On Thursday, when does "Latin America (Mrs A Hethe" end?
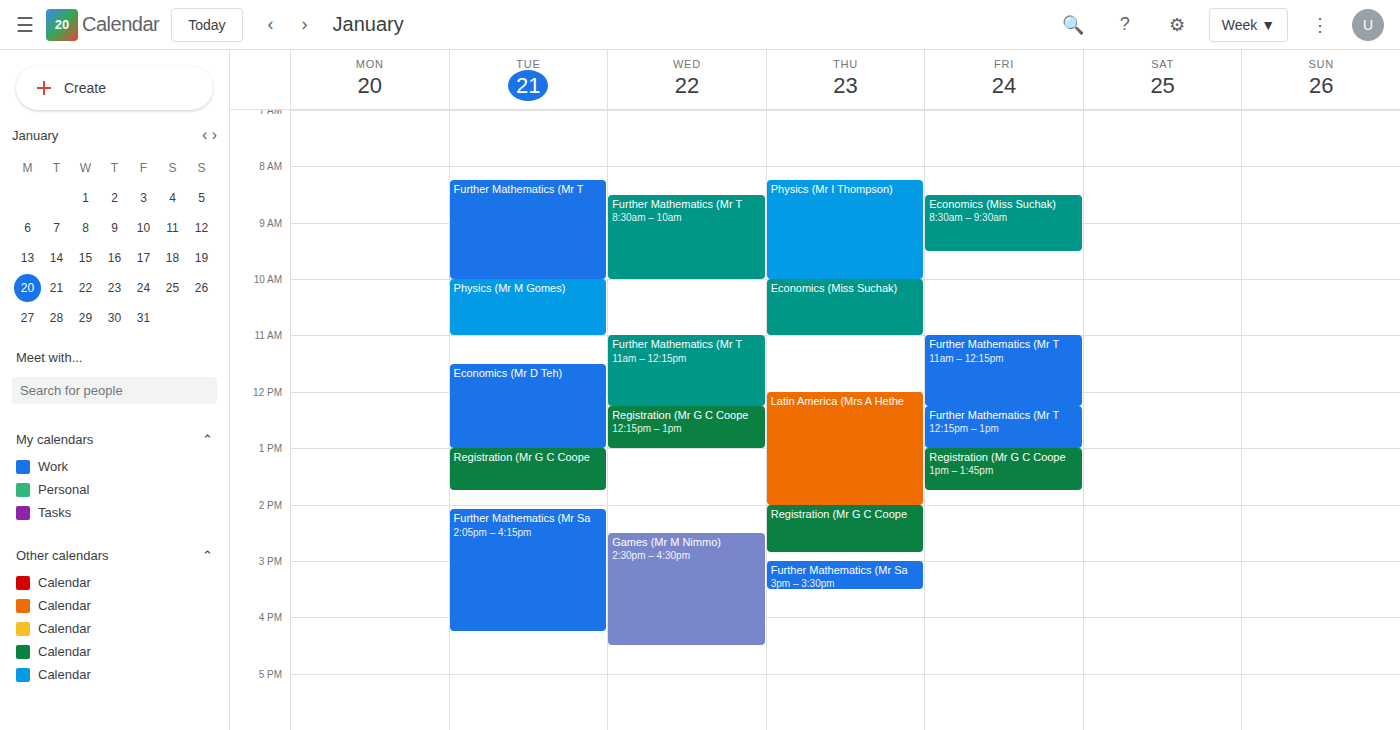
2:00 PM